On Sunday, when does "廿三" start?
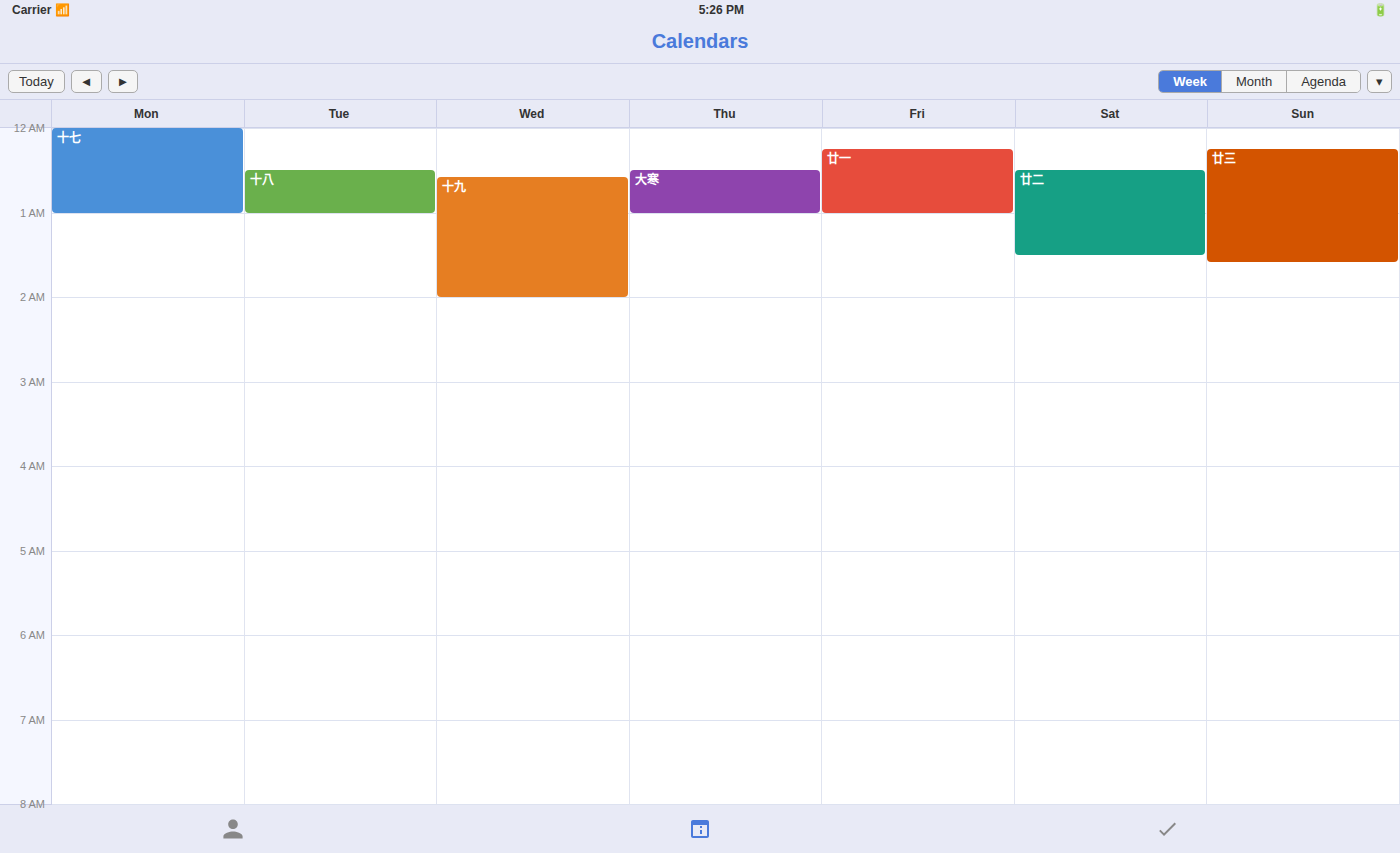
00:15